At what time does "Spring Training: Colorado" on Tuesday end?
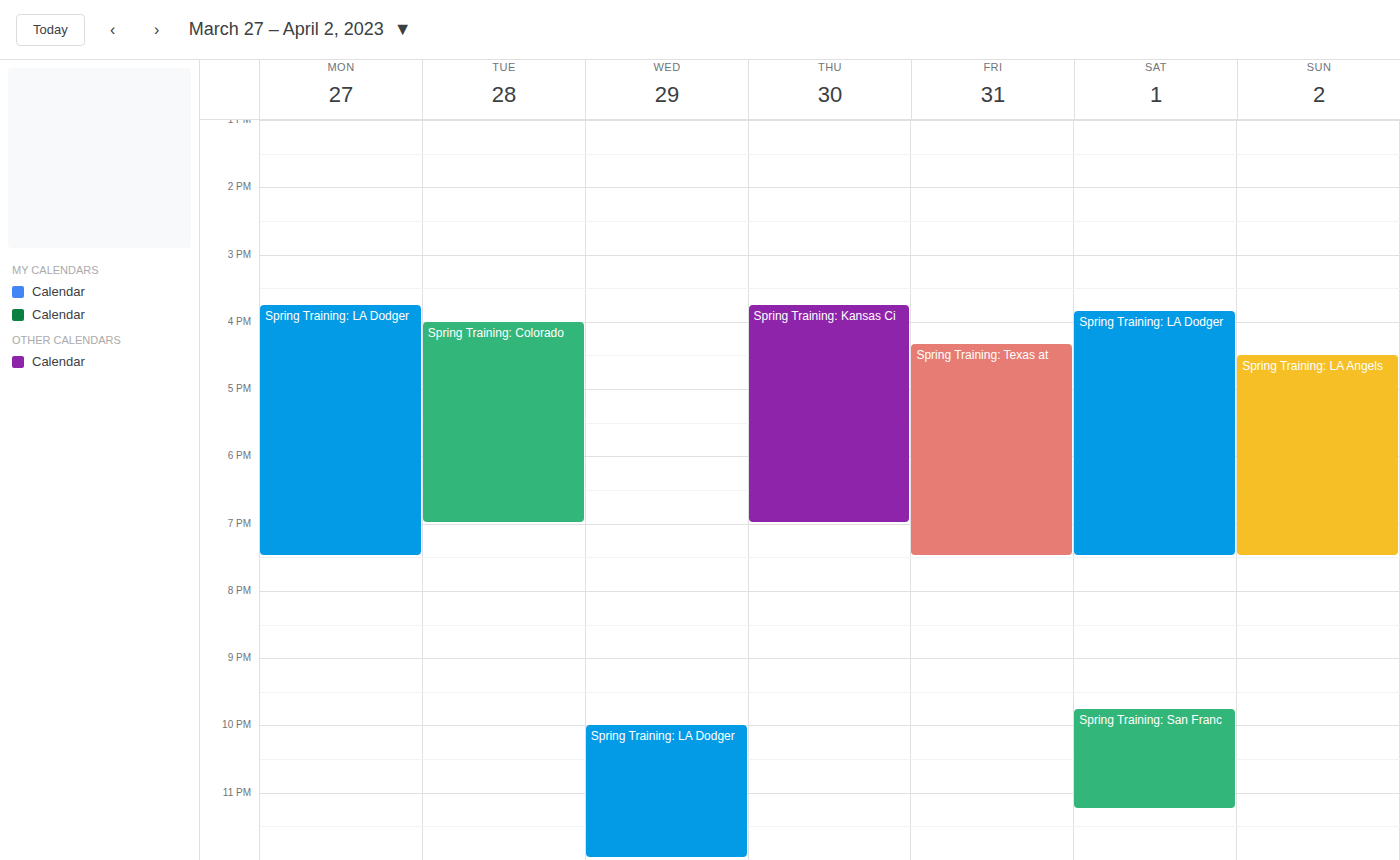
7:00 PM